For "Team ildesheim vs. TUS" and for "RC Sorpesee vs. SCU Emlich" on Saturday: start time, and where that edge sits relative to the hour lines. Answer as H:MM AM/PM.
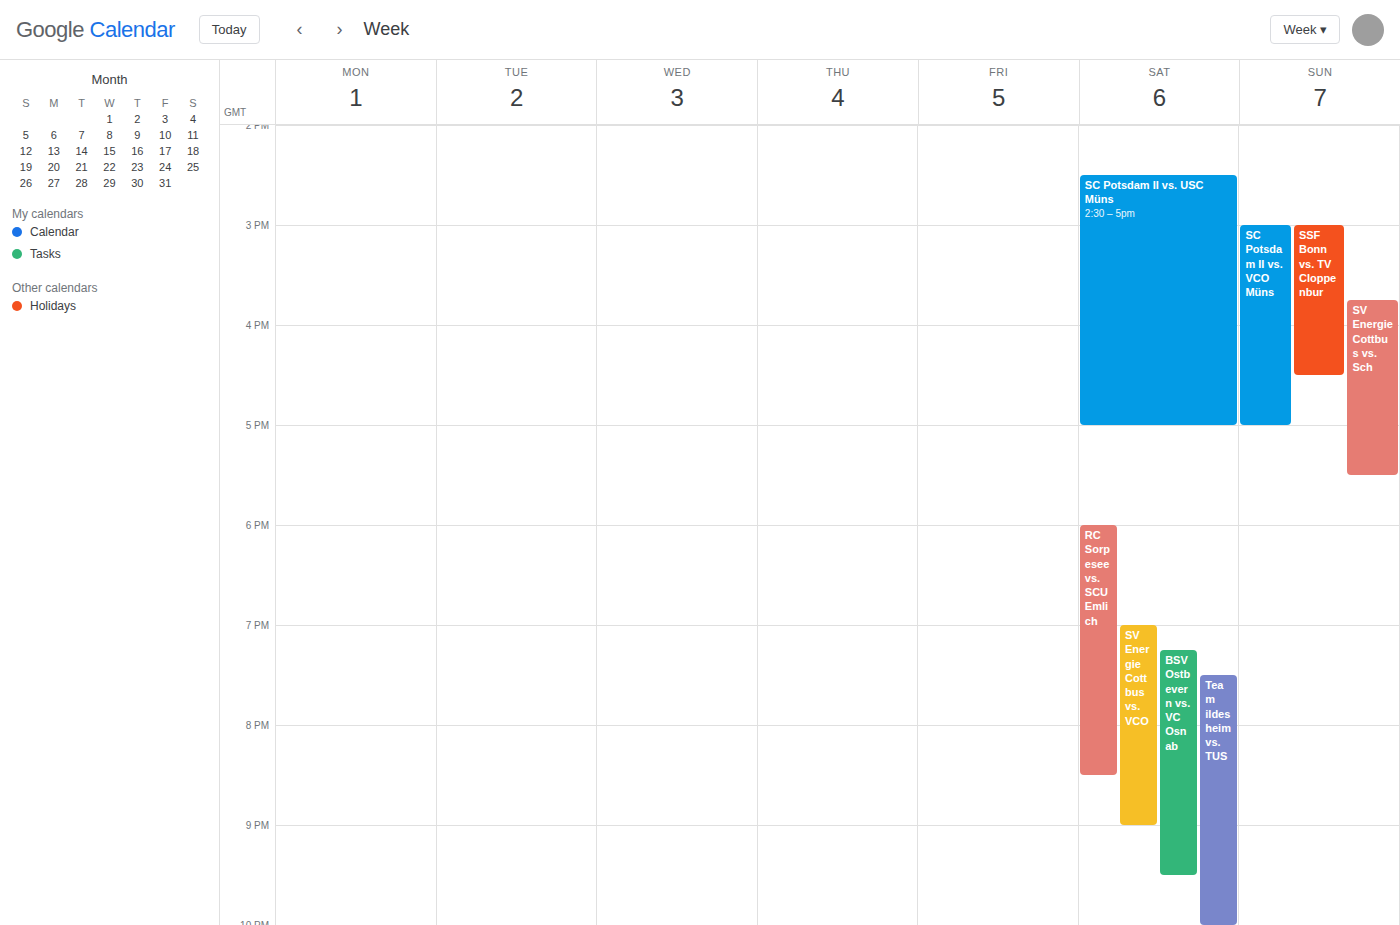
"Team ildesheim vs. TUS": 7:30 PM, halfway between the 7 PM and 8 PM lines. "RC Sorpesee vs. SCU Emlich": 6:00 PM, exactly on the 6 PM line.